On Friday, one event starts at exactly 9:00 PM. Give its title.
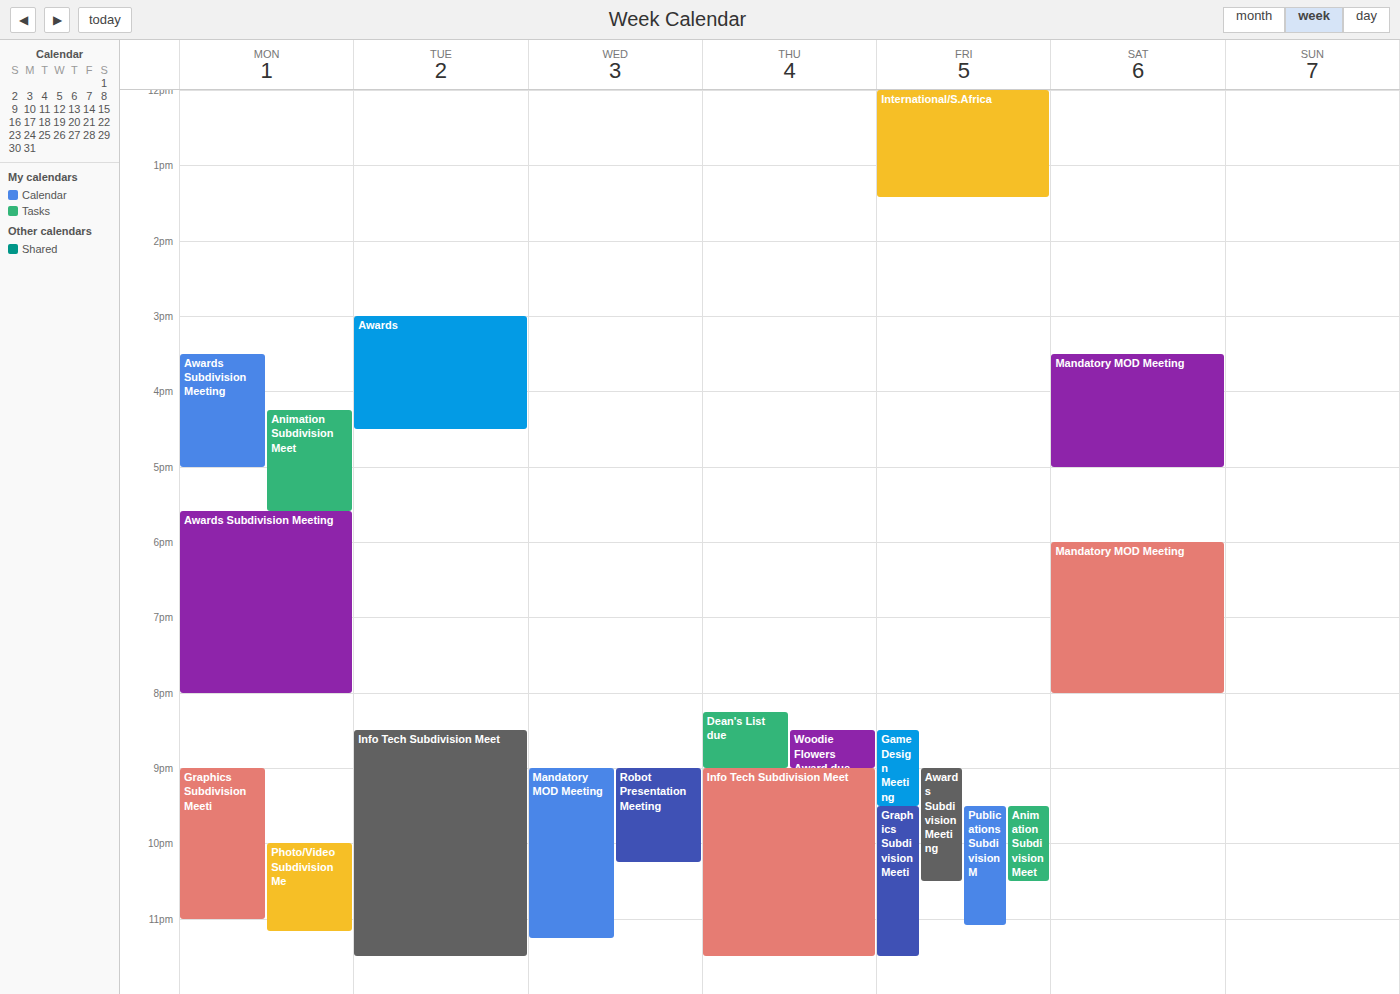
"Awards Subdivision Meeting"